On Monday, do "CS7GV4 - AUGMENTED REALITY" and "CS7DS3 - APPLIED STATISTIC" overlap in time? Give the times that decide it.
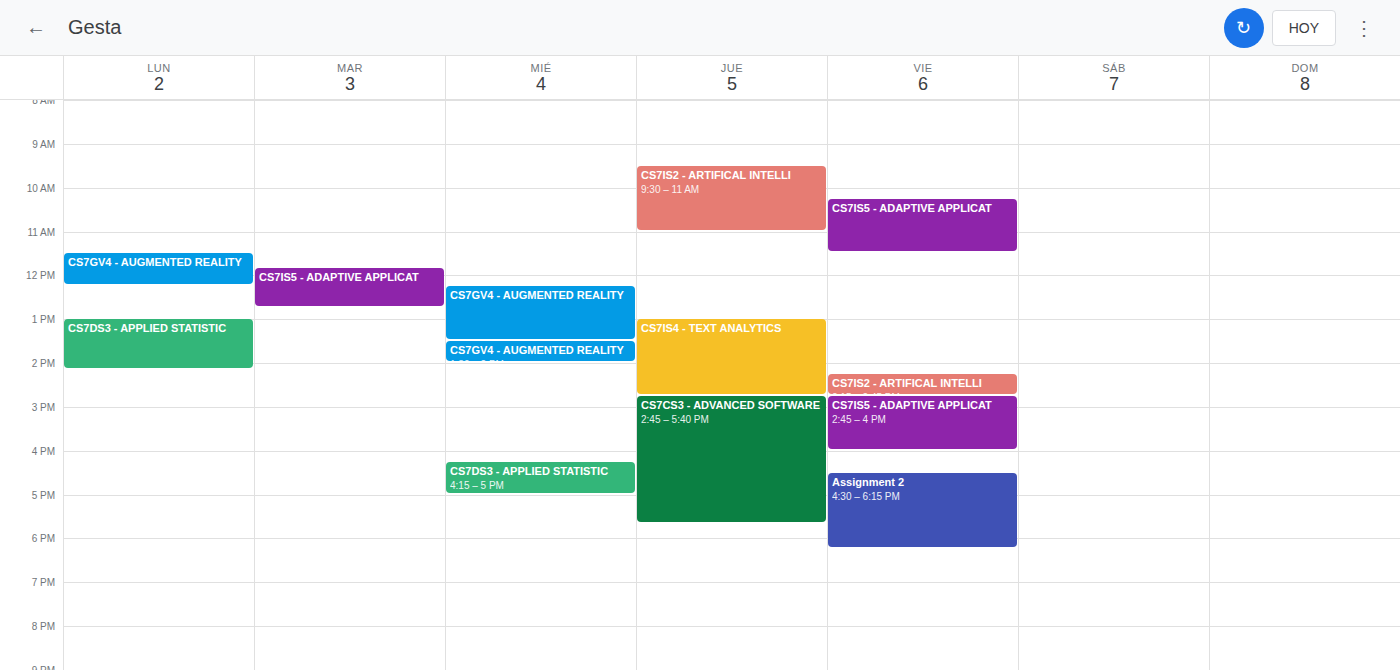
"CS7GV4 - AUGMENTED REALITY" ends at 12:15 PM and "CS7DS3 - APPLIED STATISTIC" starts at 1:00 PM -- no overlap.